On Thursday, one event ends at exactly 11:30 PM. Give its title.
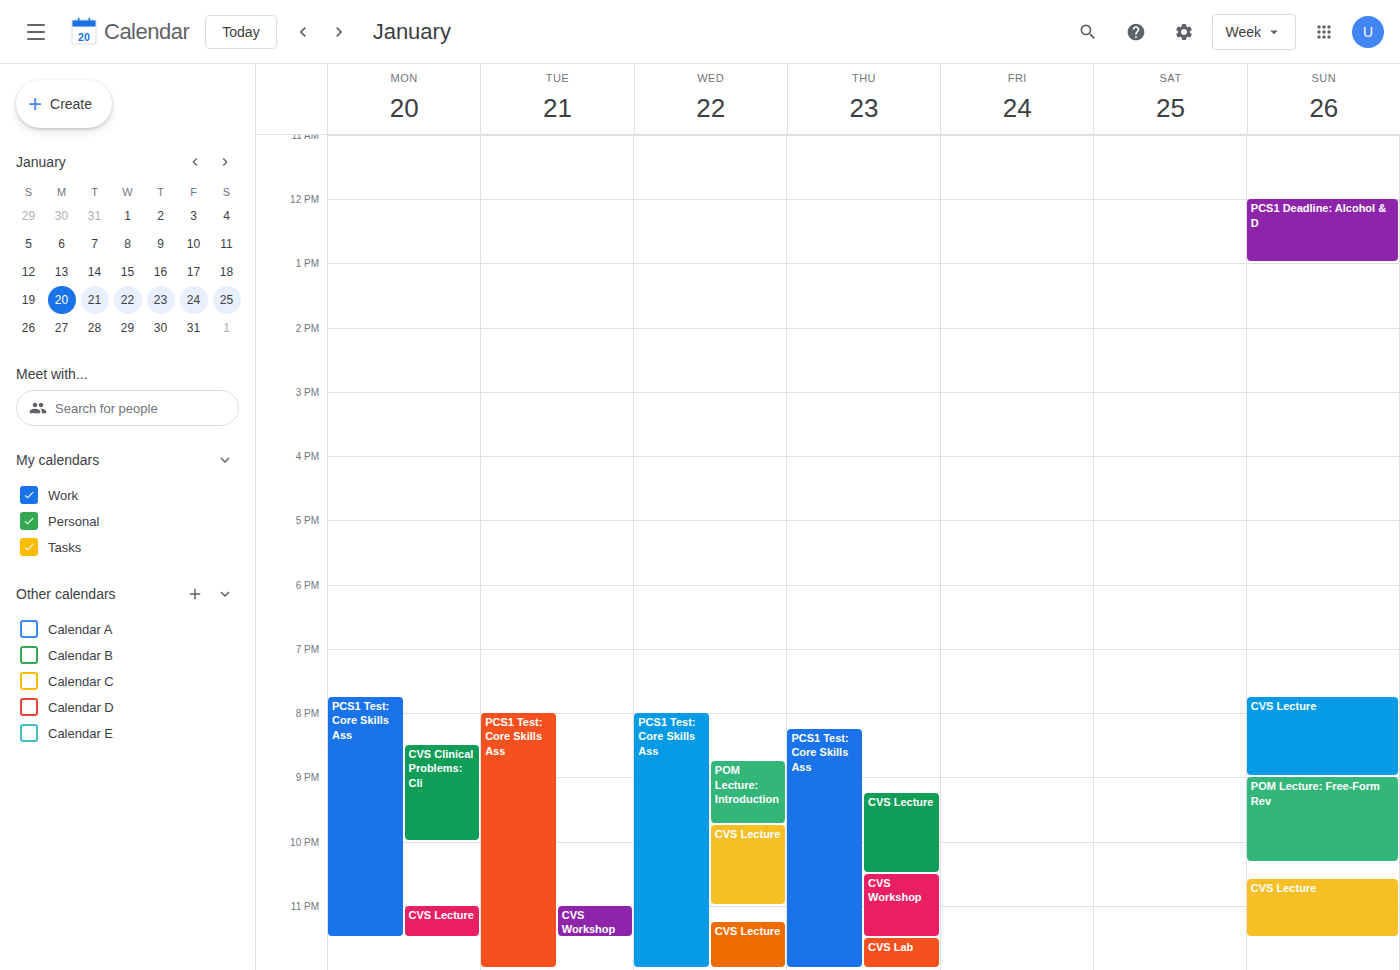
"CVS Workshop"